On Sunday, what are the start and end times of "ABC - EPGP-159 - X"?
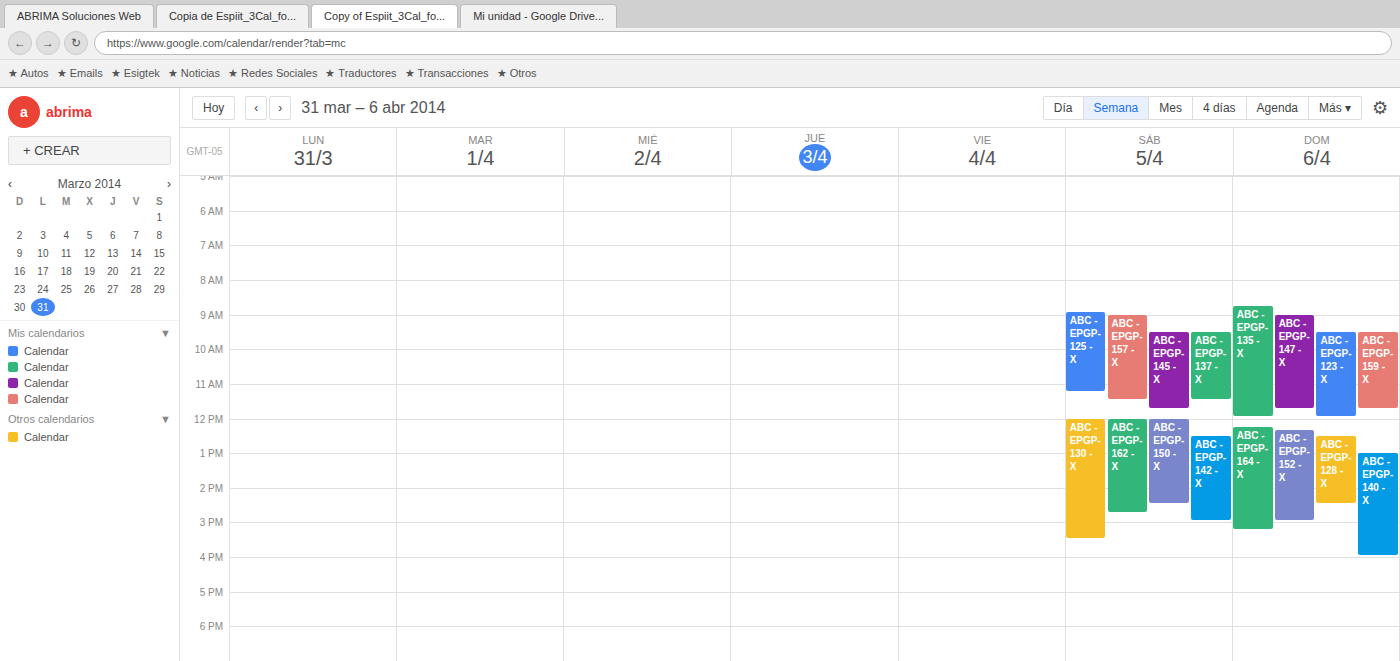
9:30 AM to 11:45 AM